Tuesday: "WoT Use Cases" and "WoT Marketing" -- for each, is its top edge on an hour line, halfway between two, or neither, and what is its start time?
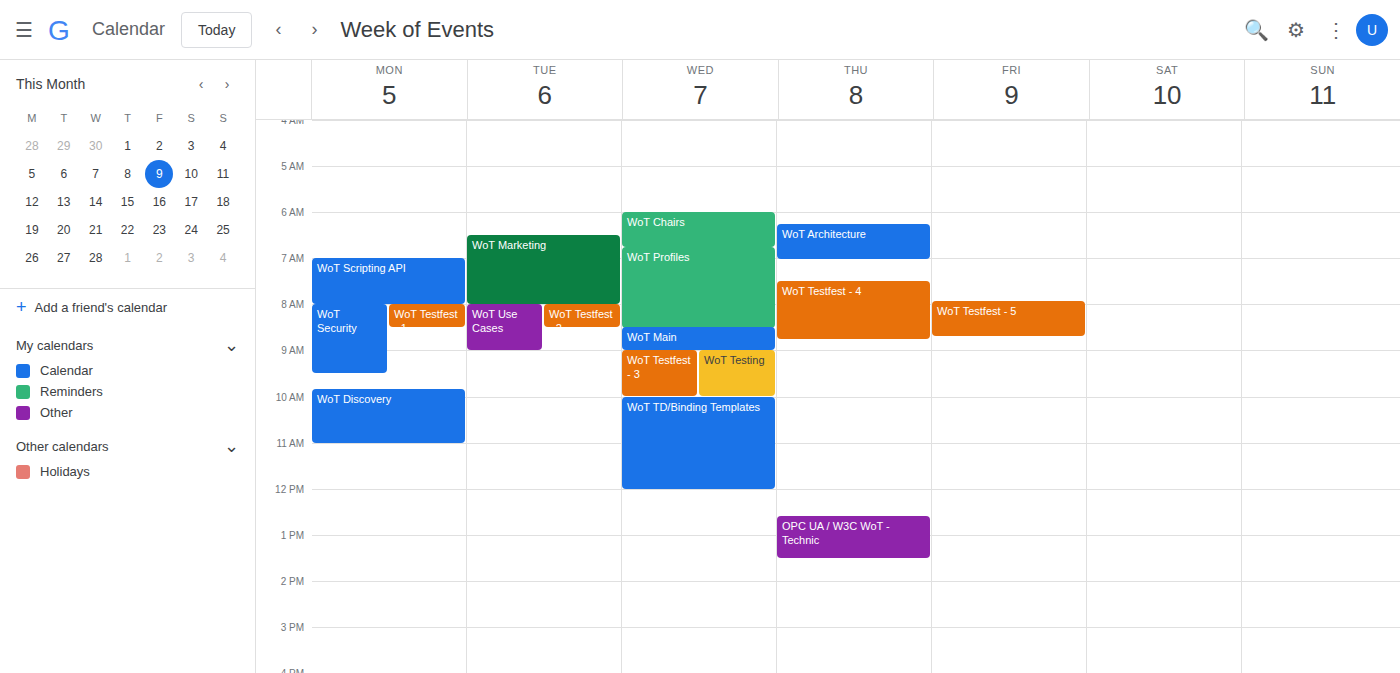
"WoT Use Cases": 8:00 AM, exactly on the 8 AM line. "WoT Marketing": 6:30 AM, halfway between the 6 AM and 7 AM lines.